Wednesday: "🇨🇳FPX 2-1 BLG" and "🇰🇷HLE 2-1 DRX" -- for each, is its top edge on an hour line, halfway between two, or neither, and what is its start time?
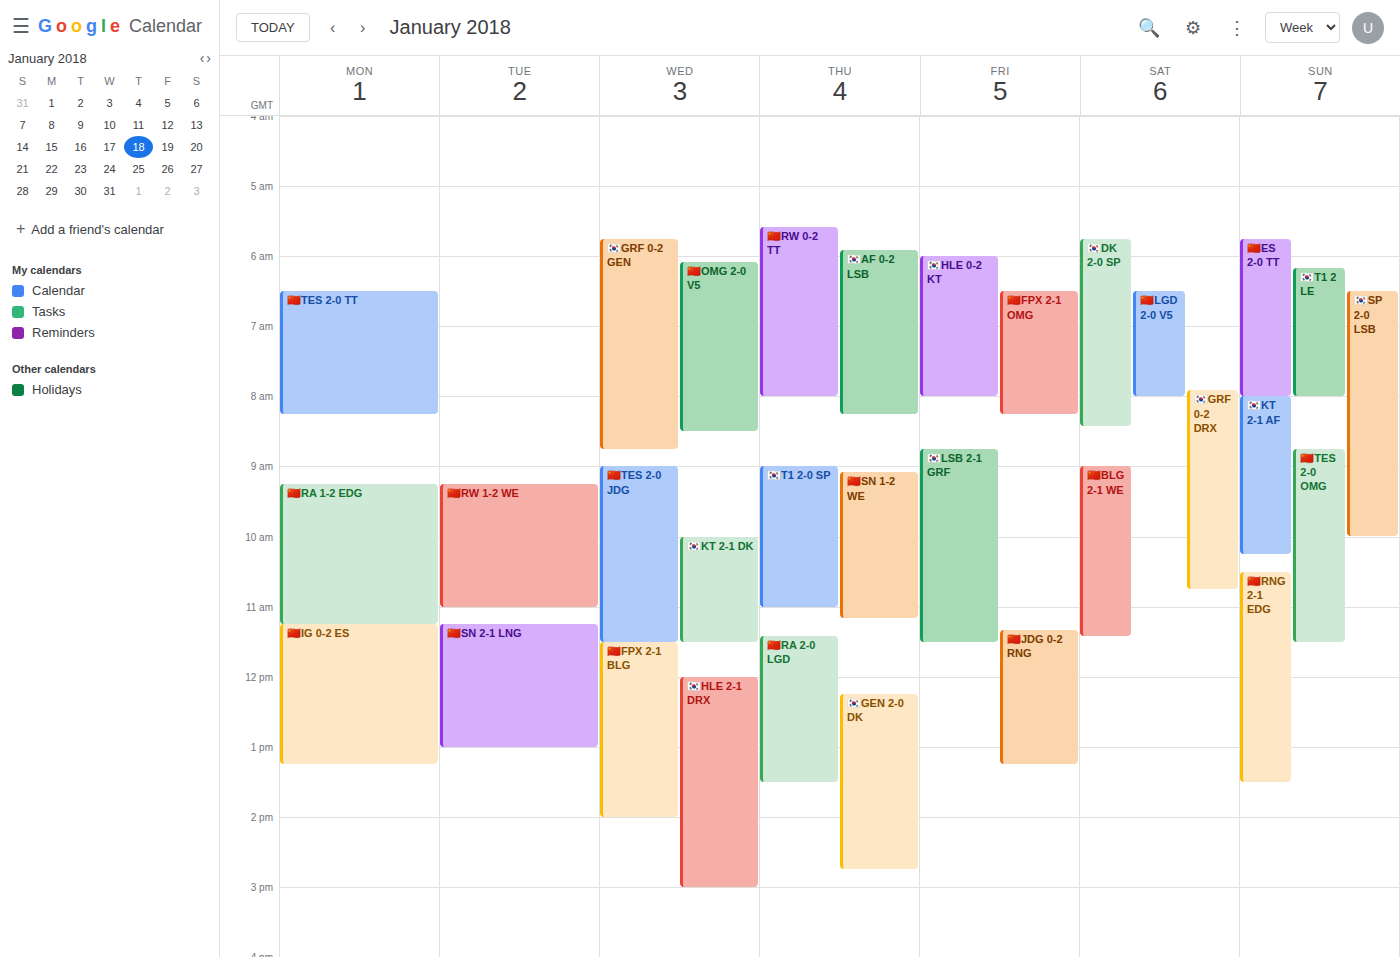
"🇨🇳FPX 2-1 BLG": 11:30 AM, halfway between the 11 AM and 12 PM lines. "🇰🇷HLE 2-1 DRX": 12:00 PM, exactly on the 12 PM line.